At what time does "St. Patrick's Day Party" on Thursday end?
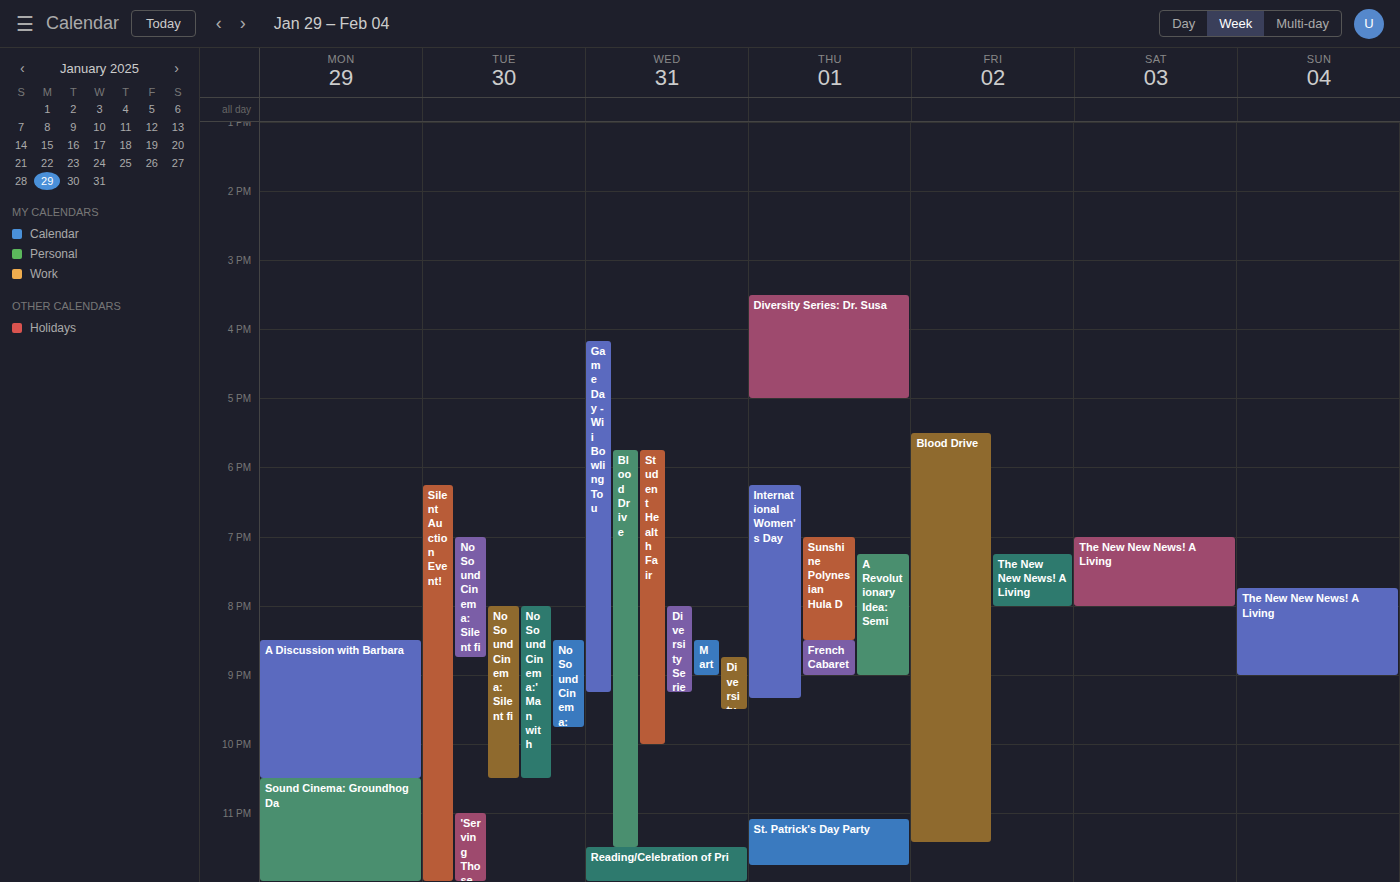
11:45 PM